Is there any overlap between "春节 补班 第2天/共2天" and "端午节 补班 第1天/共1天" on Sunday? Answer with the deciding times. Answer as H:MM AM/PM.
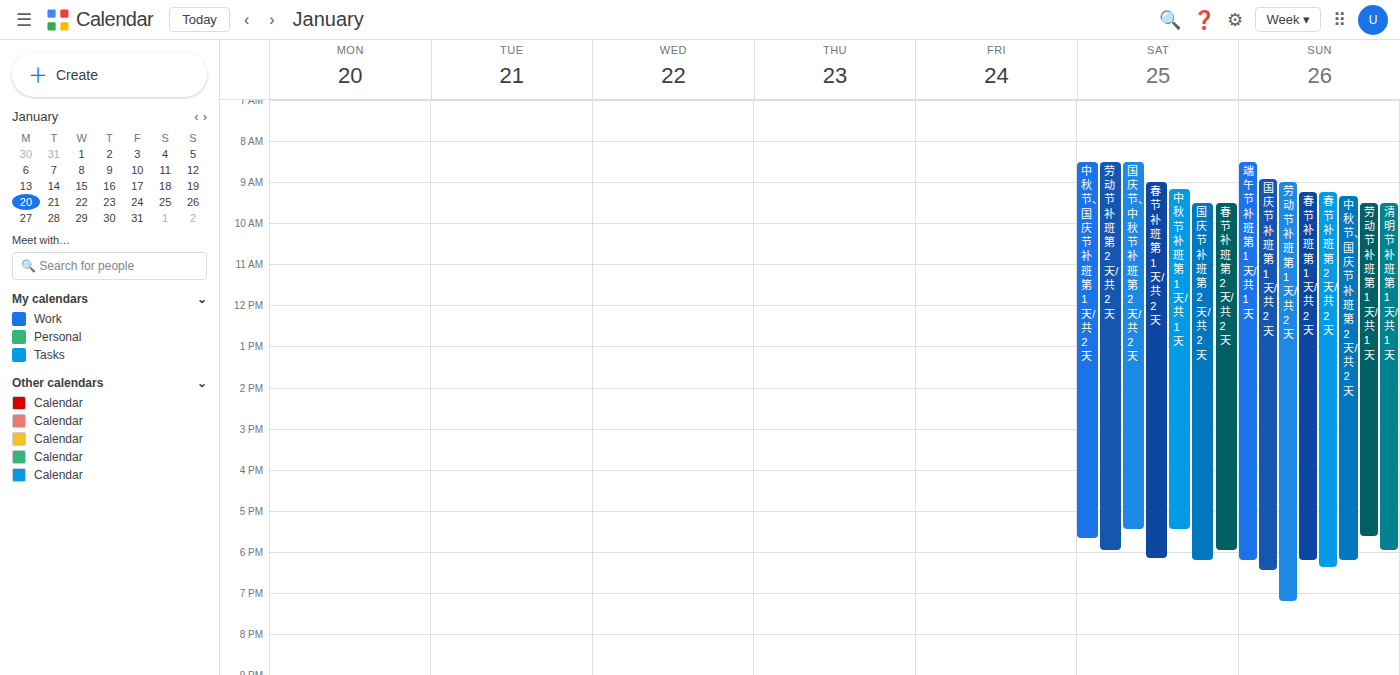
"春节 补班 第2天/共2天" starts at 9:15 AM, before "端午节 补班 第1天/共1天" ends at 6:15 PM -- they overlap.